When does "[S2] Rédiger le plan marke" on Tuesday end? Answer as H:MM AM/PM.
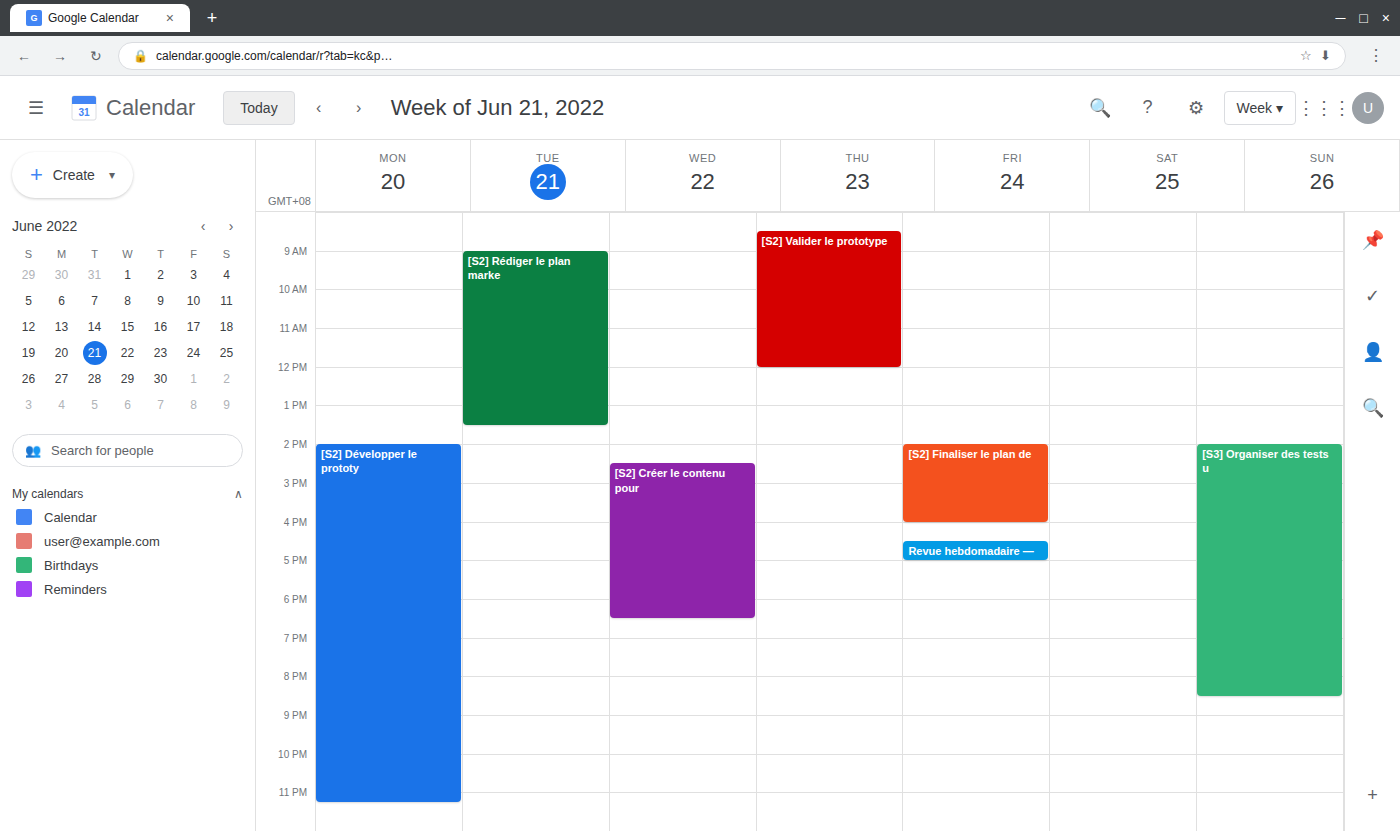
1:30 PM